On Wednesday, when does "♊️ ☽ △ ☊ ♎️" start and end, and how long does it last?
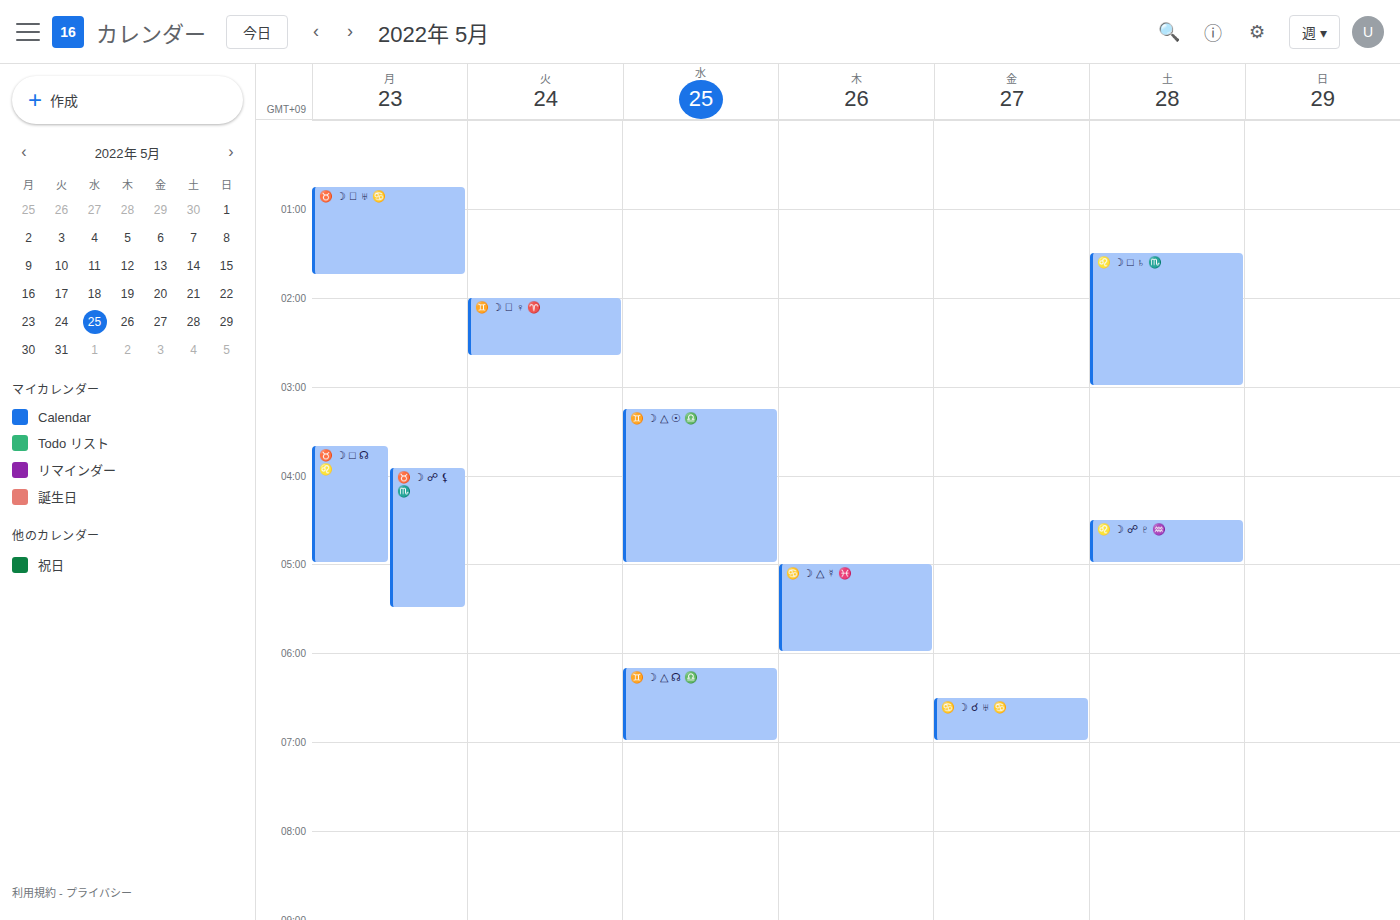
6:10 AM to 7:00 AM, 50 minutes